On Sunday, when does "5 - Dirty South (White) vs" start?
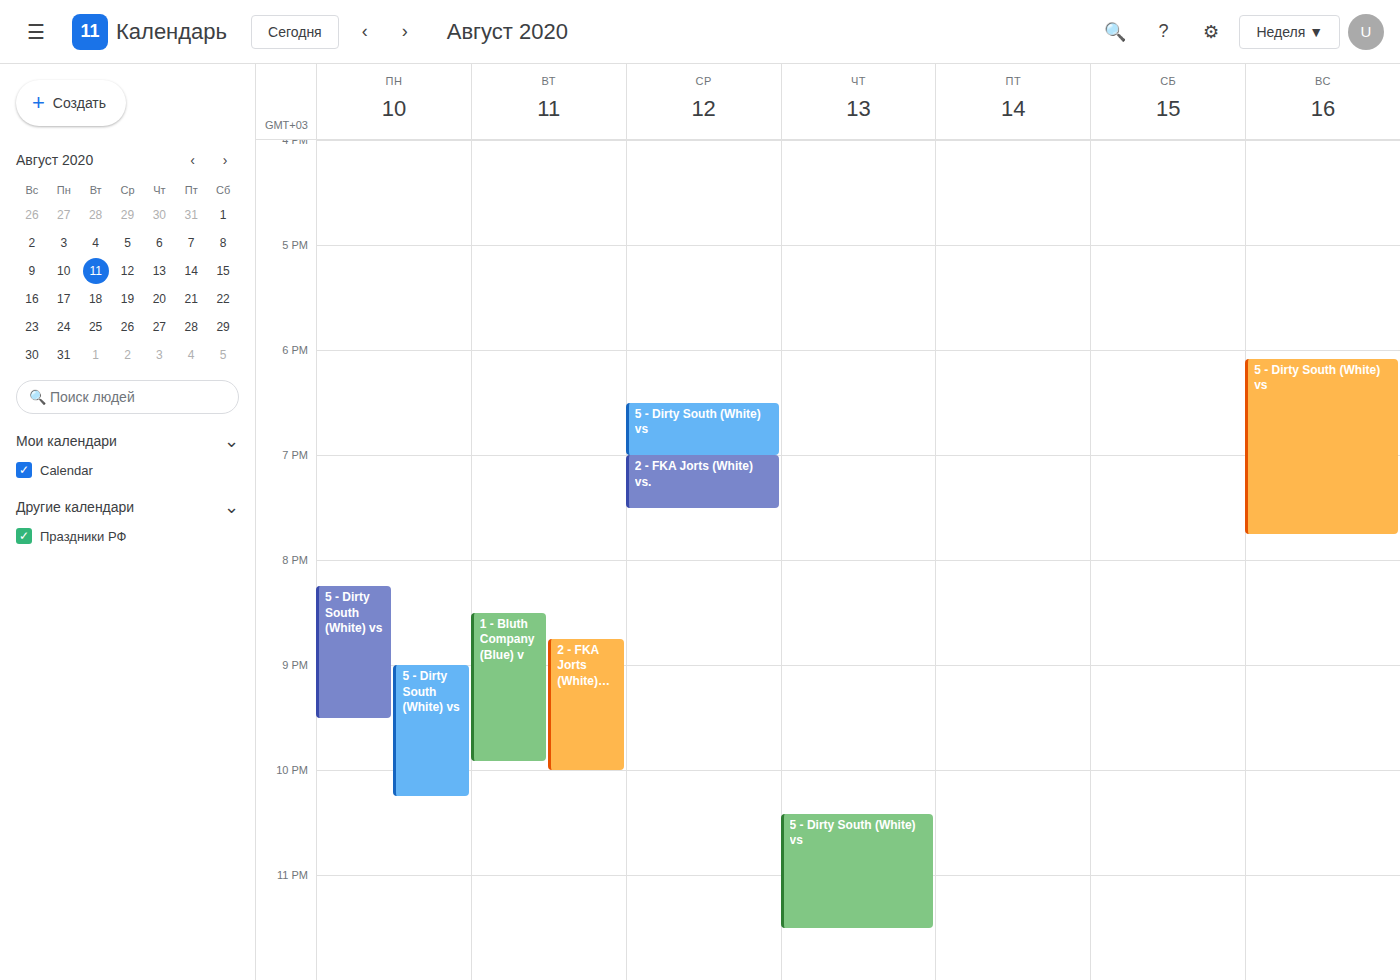
18:05